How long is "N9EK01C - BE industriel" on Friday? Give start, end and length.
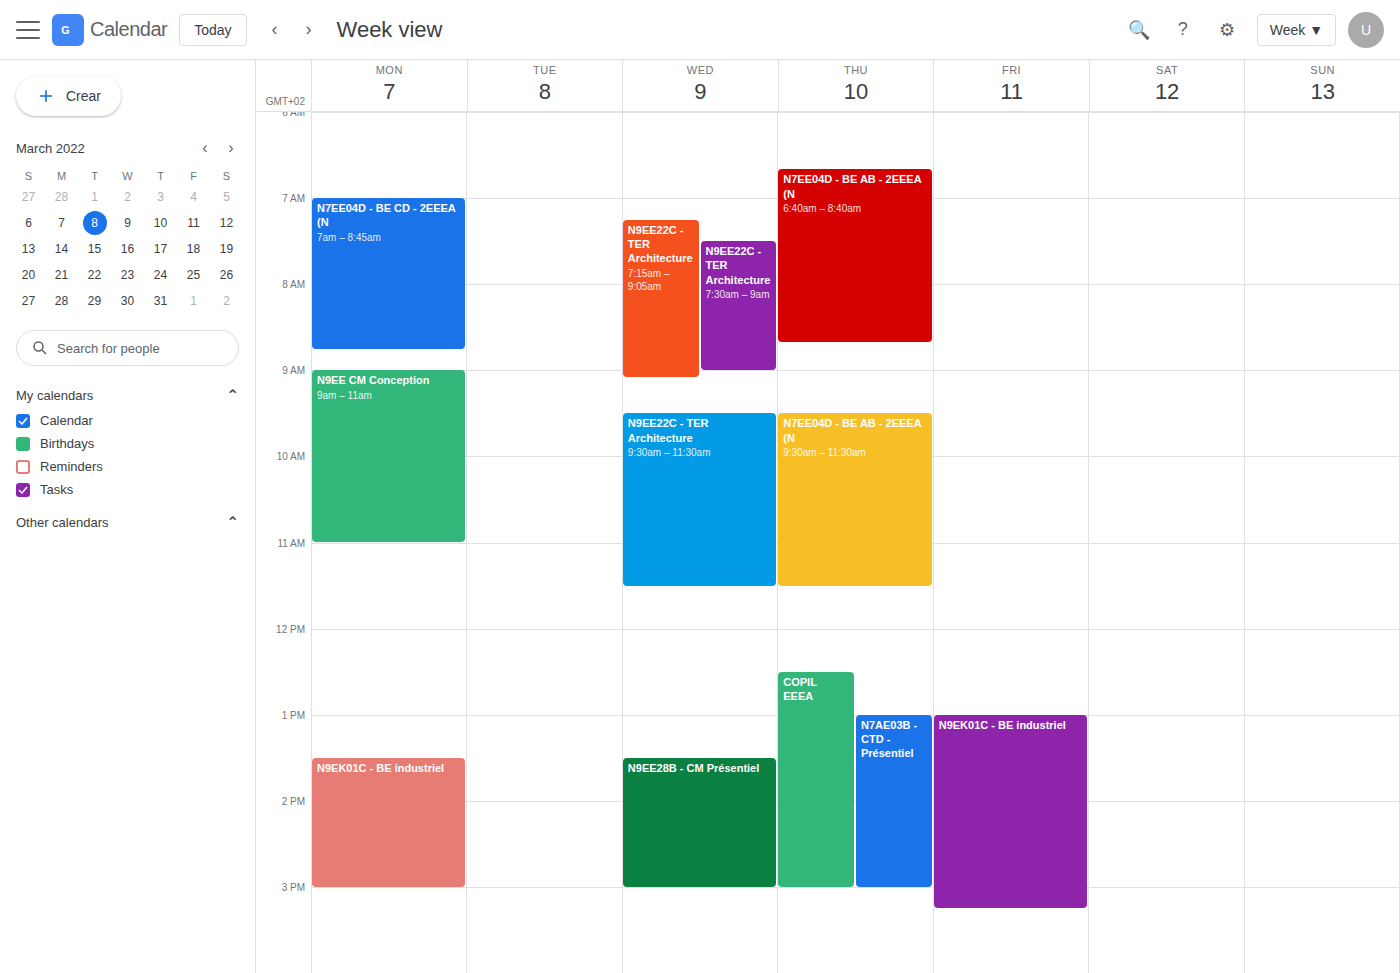
1:00 PM to 3:15 PM, 2 hours 15 minutes